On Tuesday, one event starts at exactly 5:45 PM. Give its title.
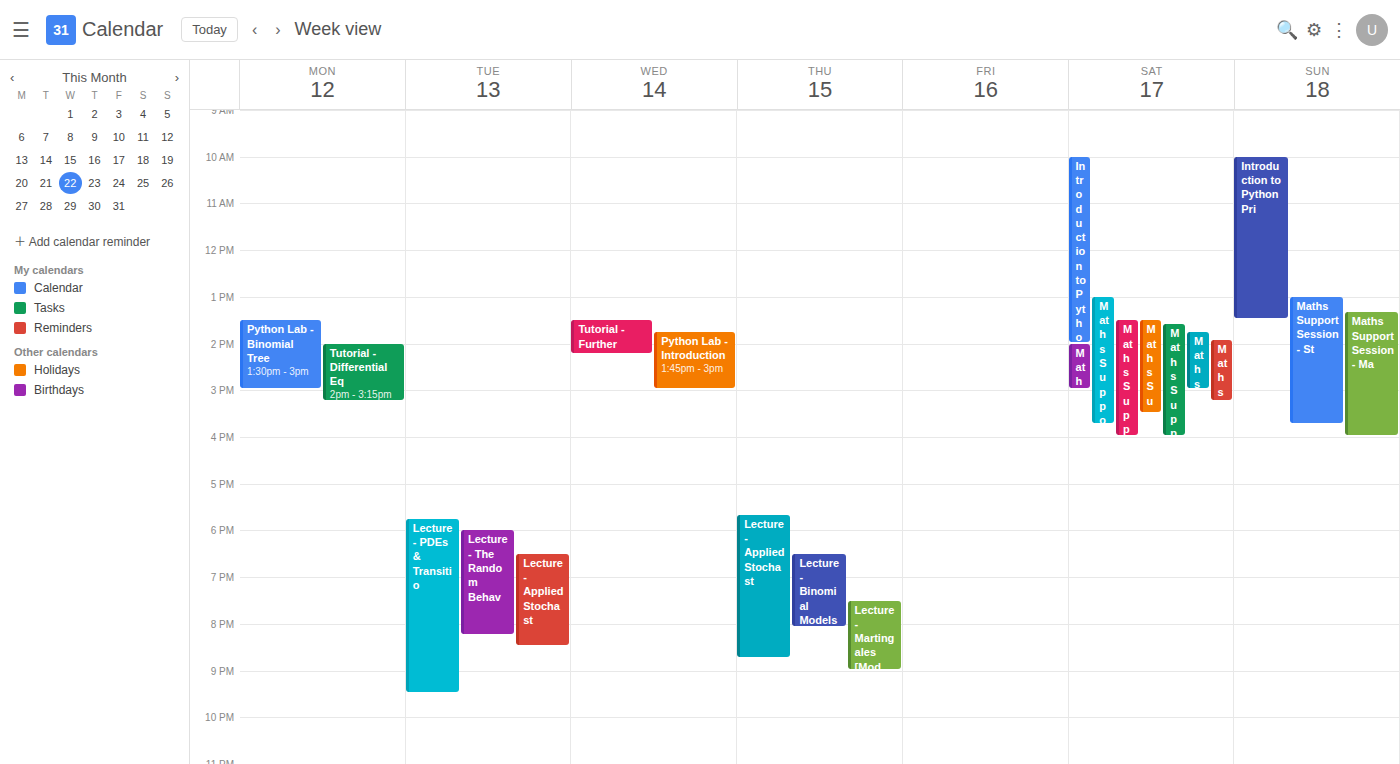
"Lecture - PDEs & Transitio"